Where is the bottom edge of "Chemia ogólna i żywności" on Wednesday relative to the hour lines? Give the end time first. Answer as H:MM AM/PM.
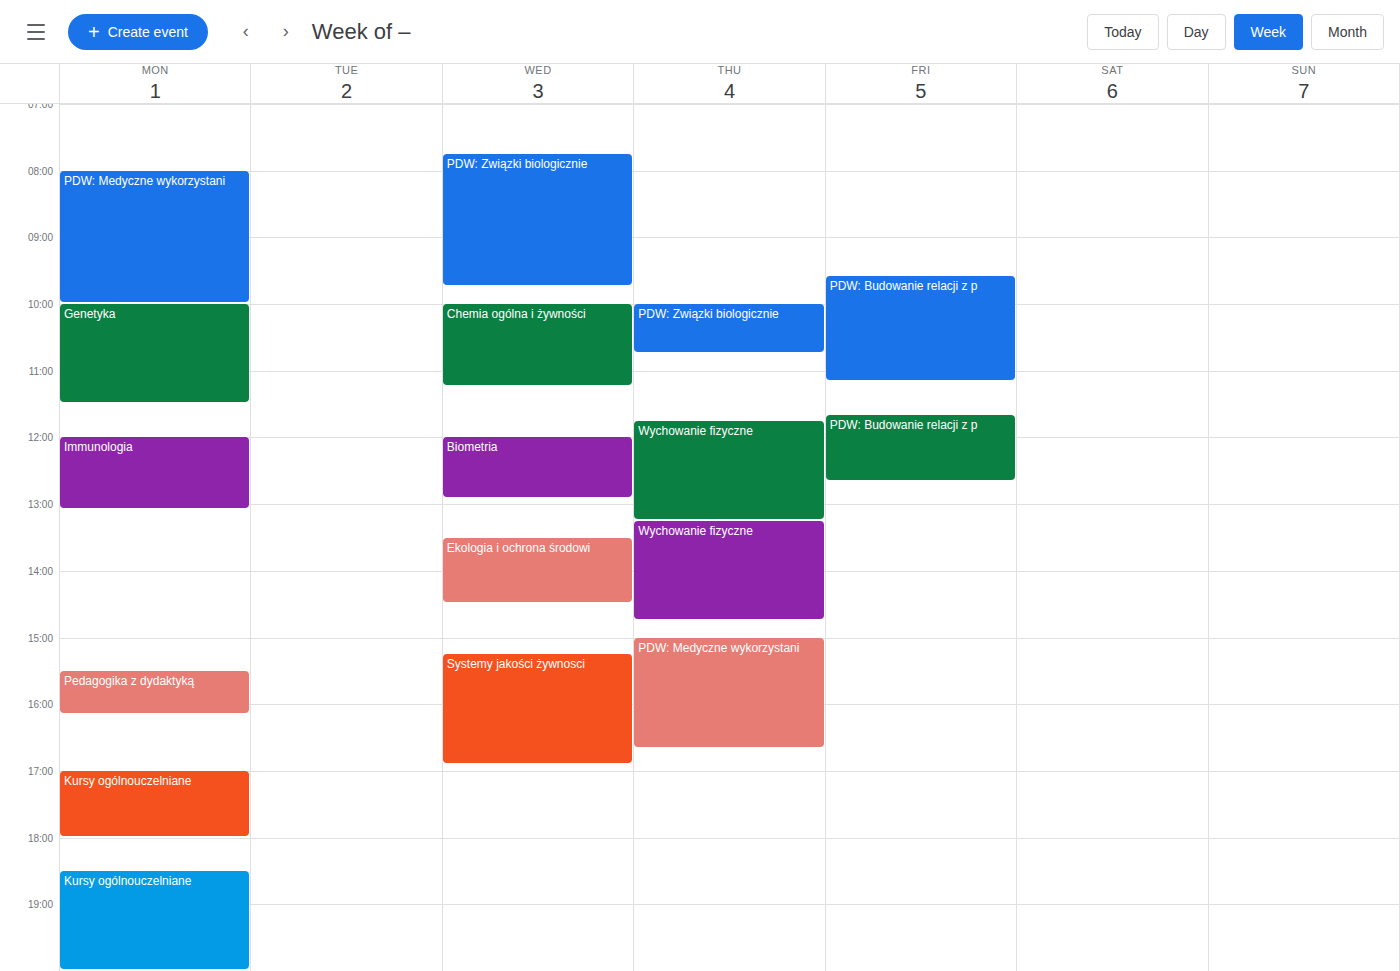
11:15 AM -- neither: a quarter of the way from the 11 AM line to the 12 PM line.